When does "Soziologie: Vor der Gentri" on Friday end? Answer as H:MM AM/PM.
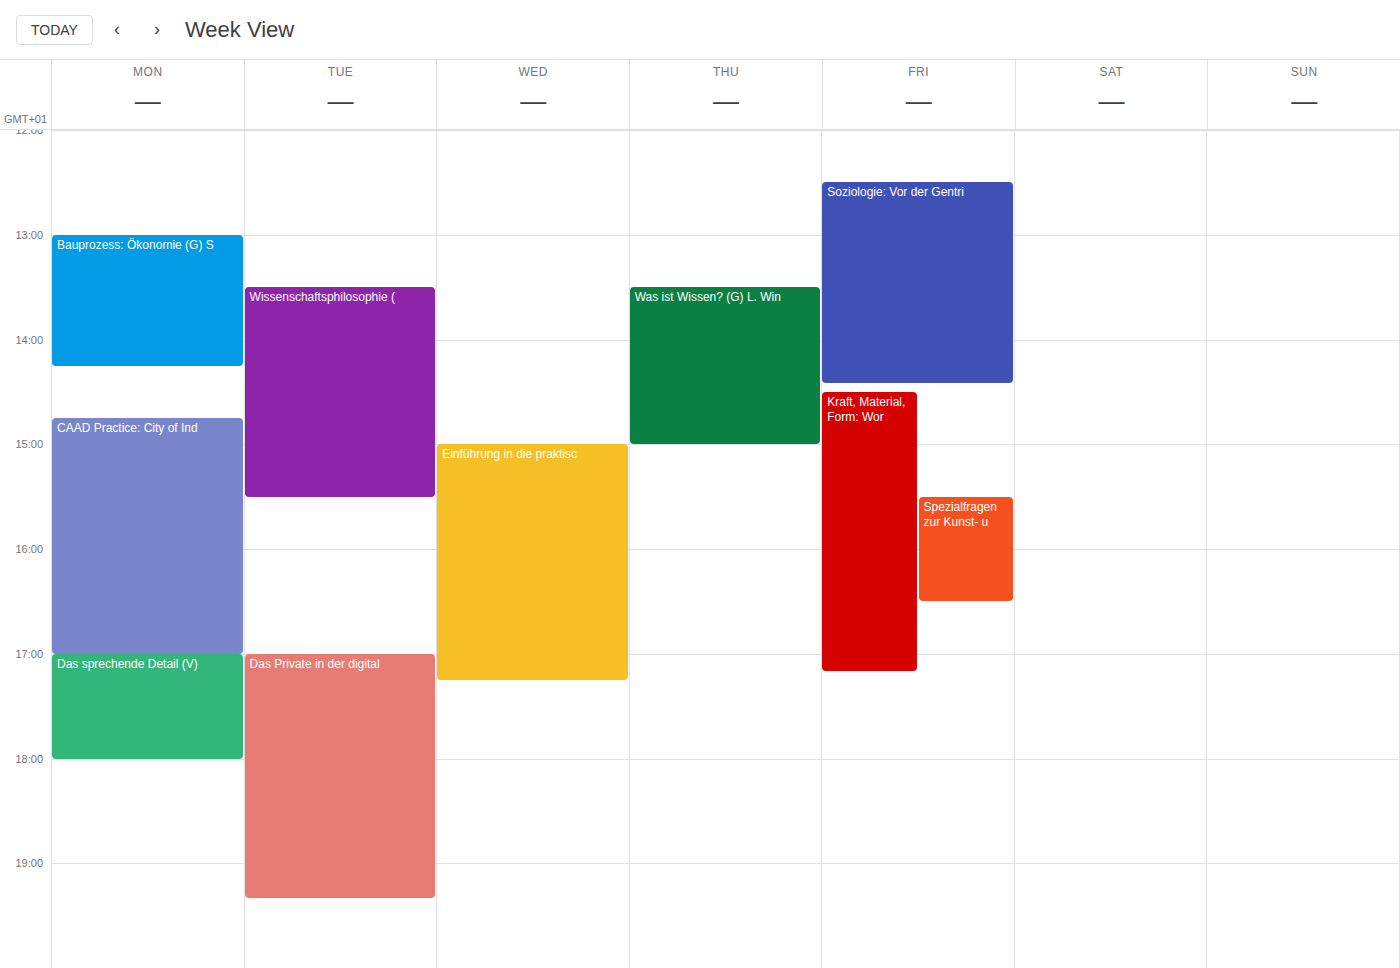
2:25 PM